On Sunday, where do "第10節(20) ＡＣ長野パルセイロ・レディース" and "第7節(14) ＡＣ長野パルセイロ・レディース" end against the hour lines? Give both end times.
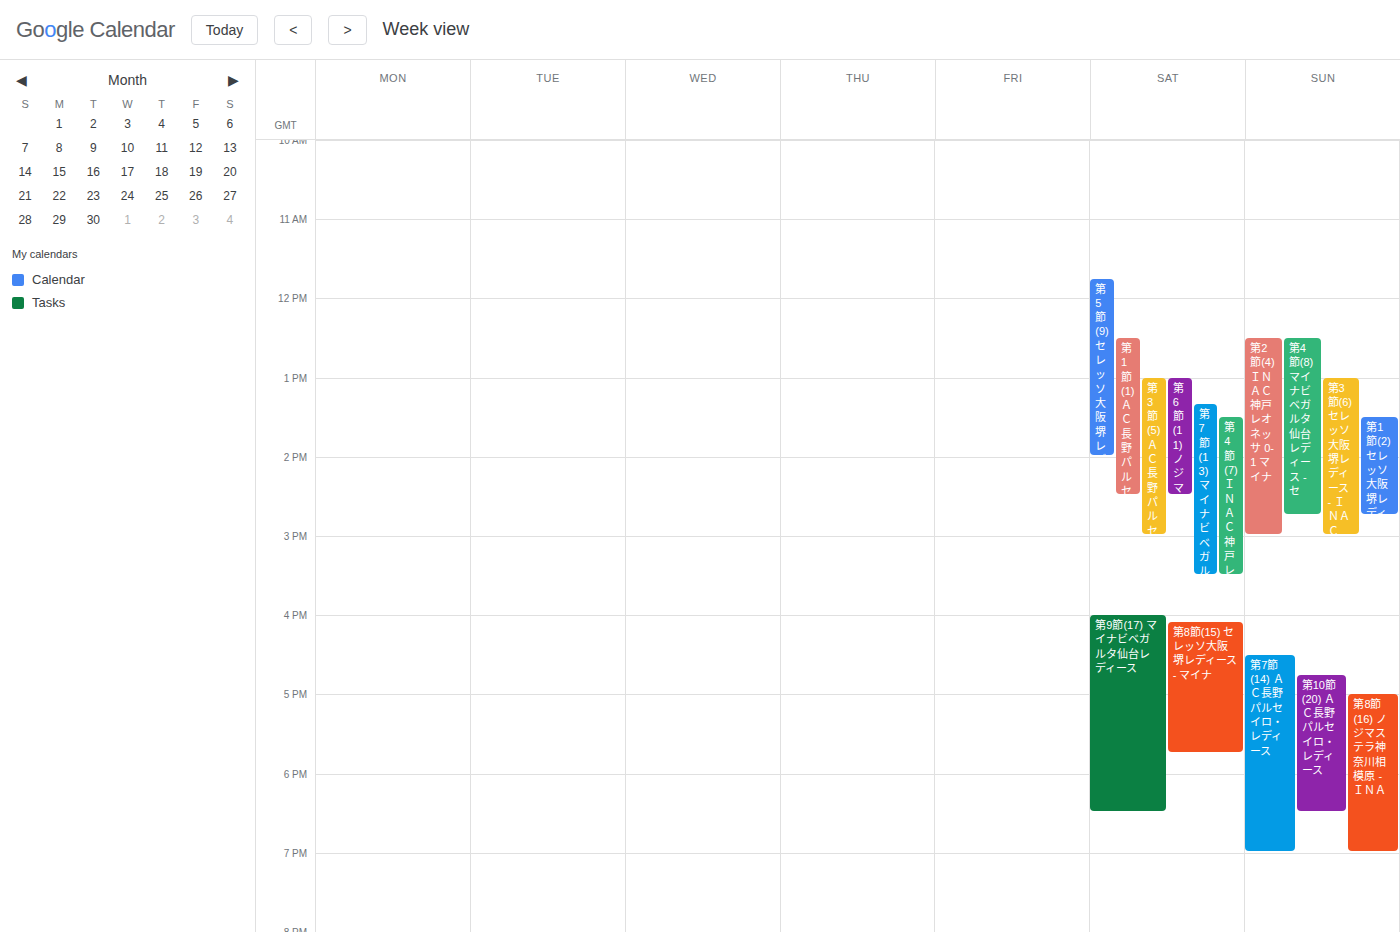
"第10節(20) ＡＣ長野パルセイロ・レディース": 6:30 PM, halfway between the 6 PM and 7 PM lines. "第7節(14) ＡＣ長野パルセイロ・レディース": 7:00 PM, exactly on the 7 PM line.